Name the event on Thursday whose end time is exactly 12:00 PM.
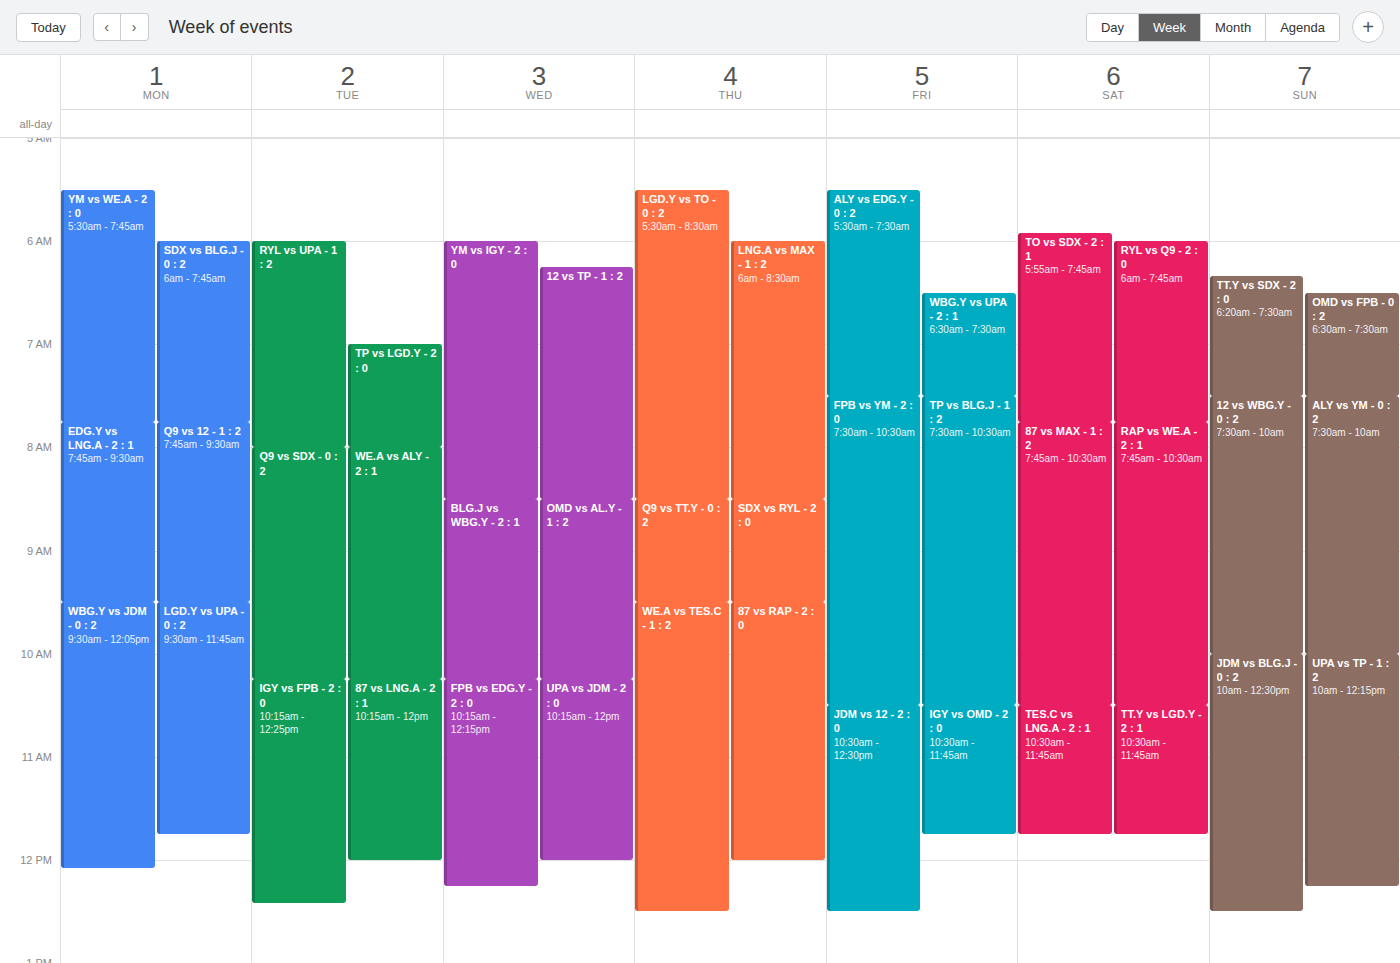
"87 vs RAP - 2 : 0"